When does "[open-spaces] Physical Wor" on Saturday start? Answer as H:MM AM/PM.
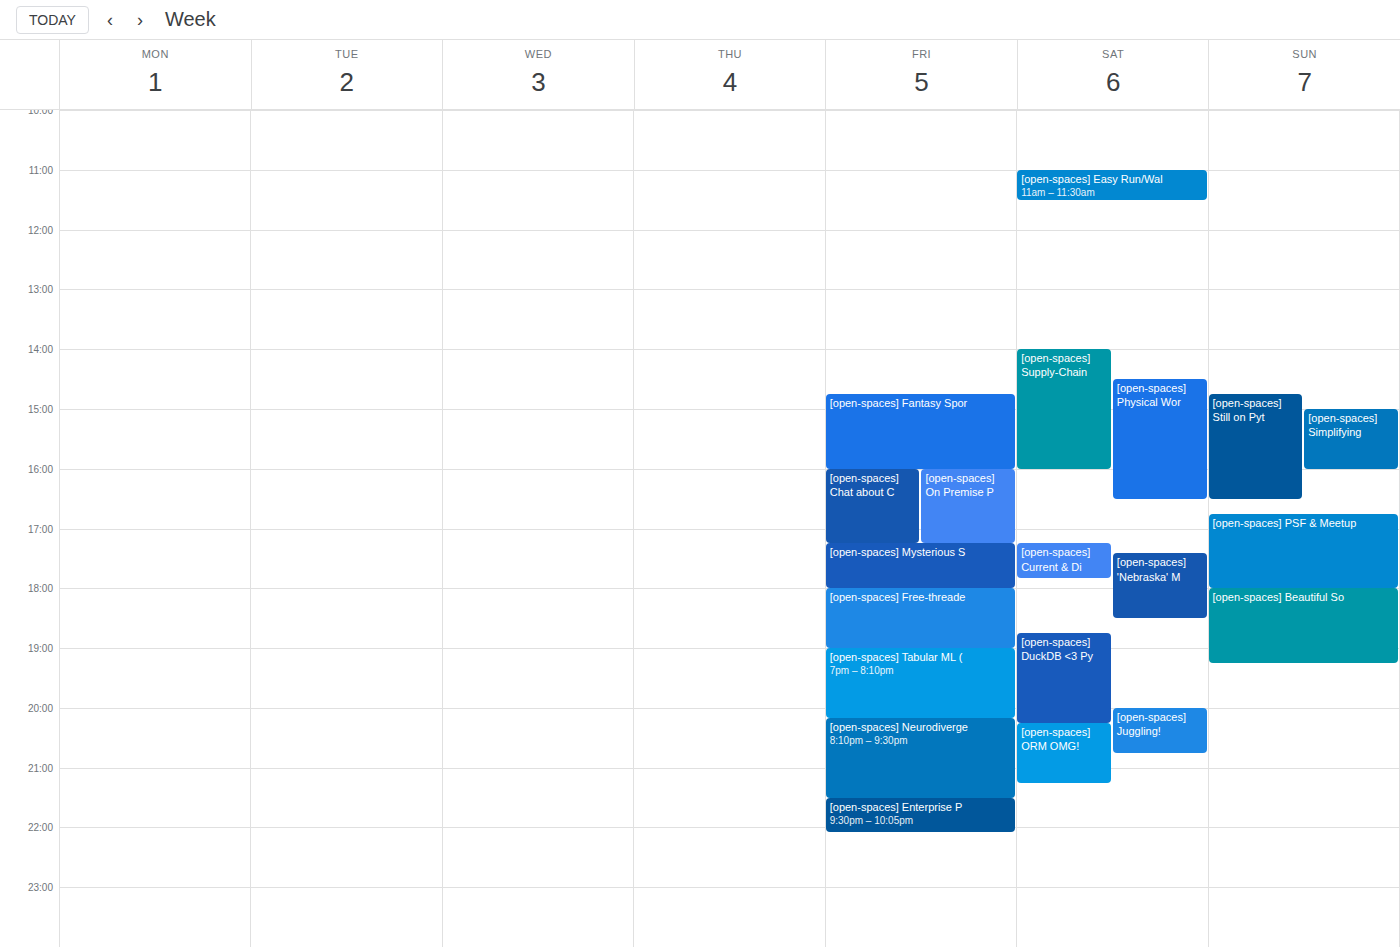
2:30 PM